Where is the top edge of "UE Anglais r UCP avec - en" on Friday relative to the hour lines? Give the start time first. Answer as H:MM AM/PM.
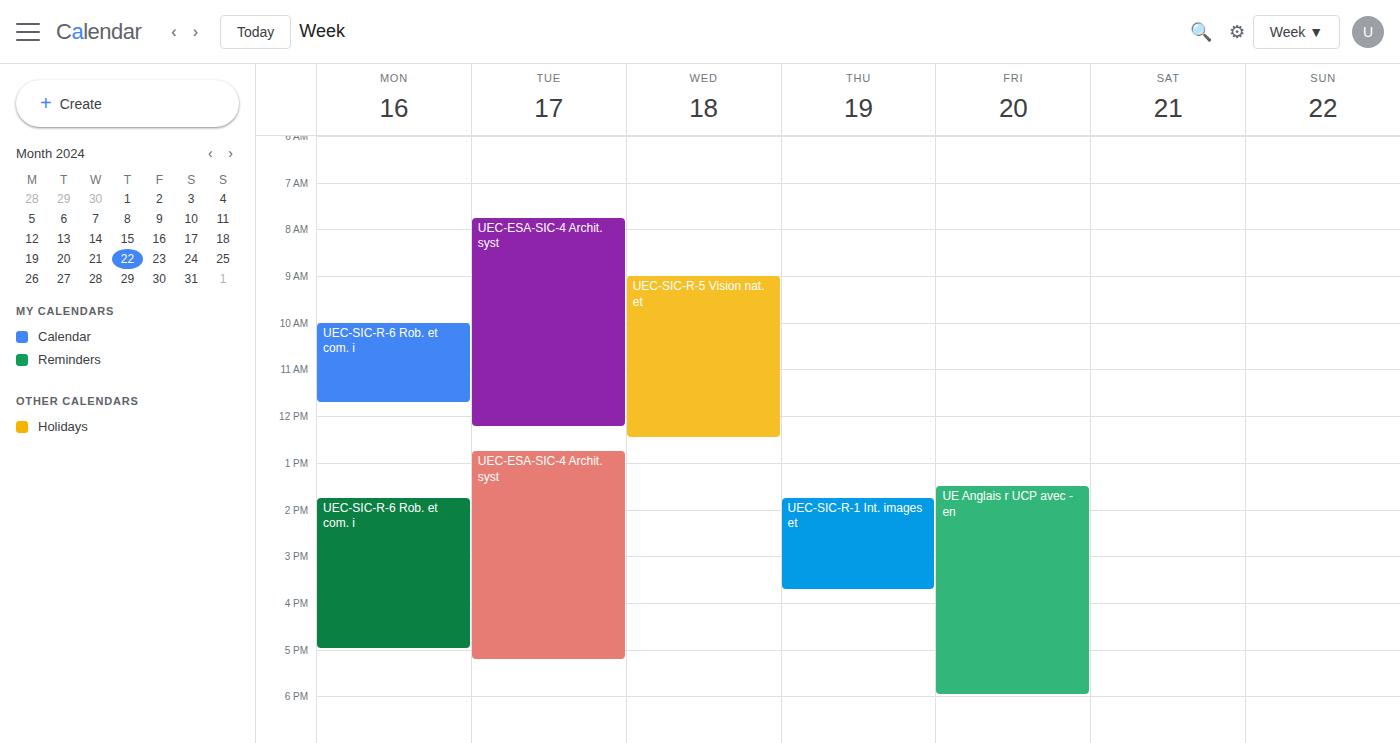
1:30 PM -- halfway between the 1 PM and 2 PM lines.